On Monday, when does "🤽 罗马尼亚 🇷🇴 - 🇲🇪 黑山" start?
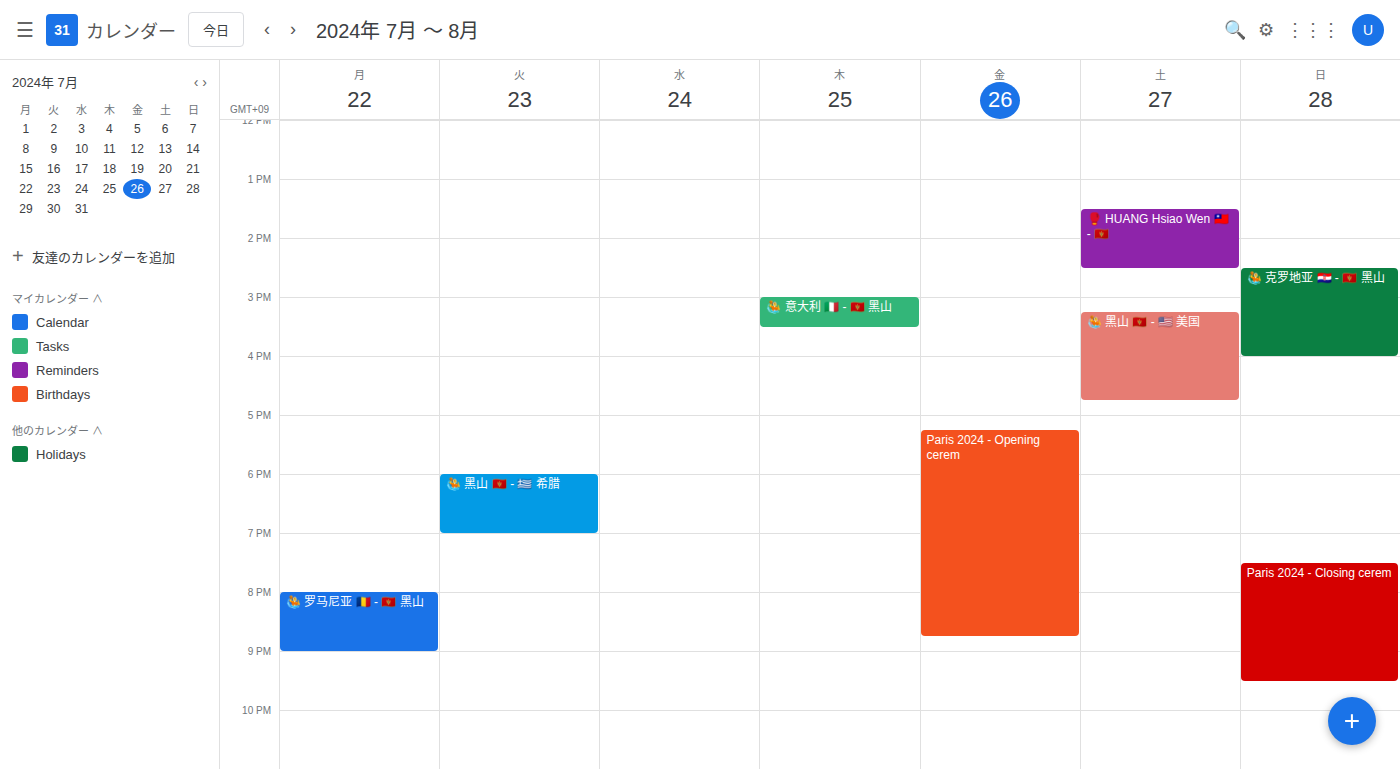
8:00 PM